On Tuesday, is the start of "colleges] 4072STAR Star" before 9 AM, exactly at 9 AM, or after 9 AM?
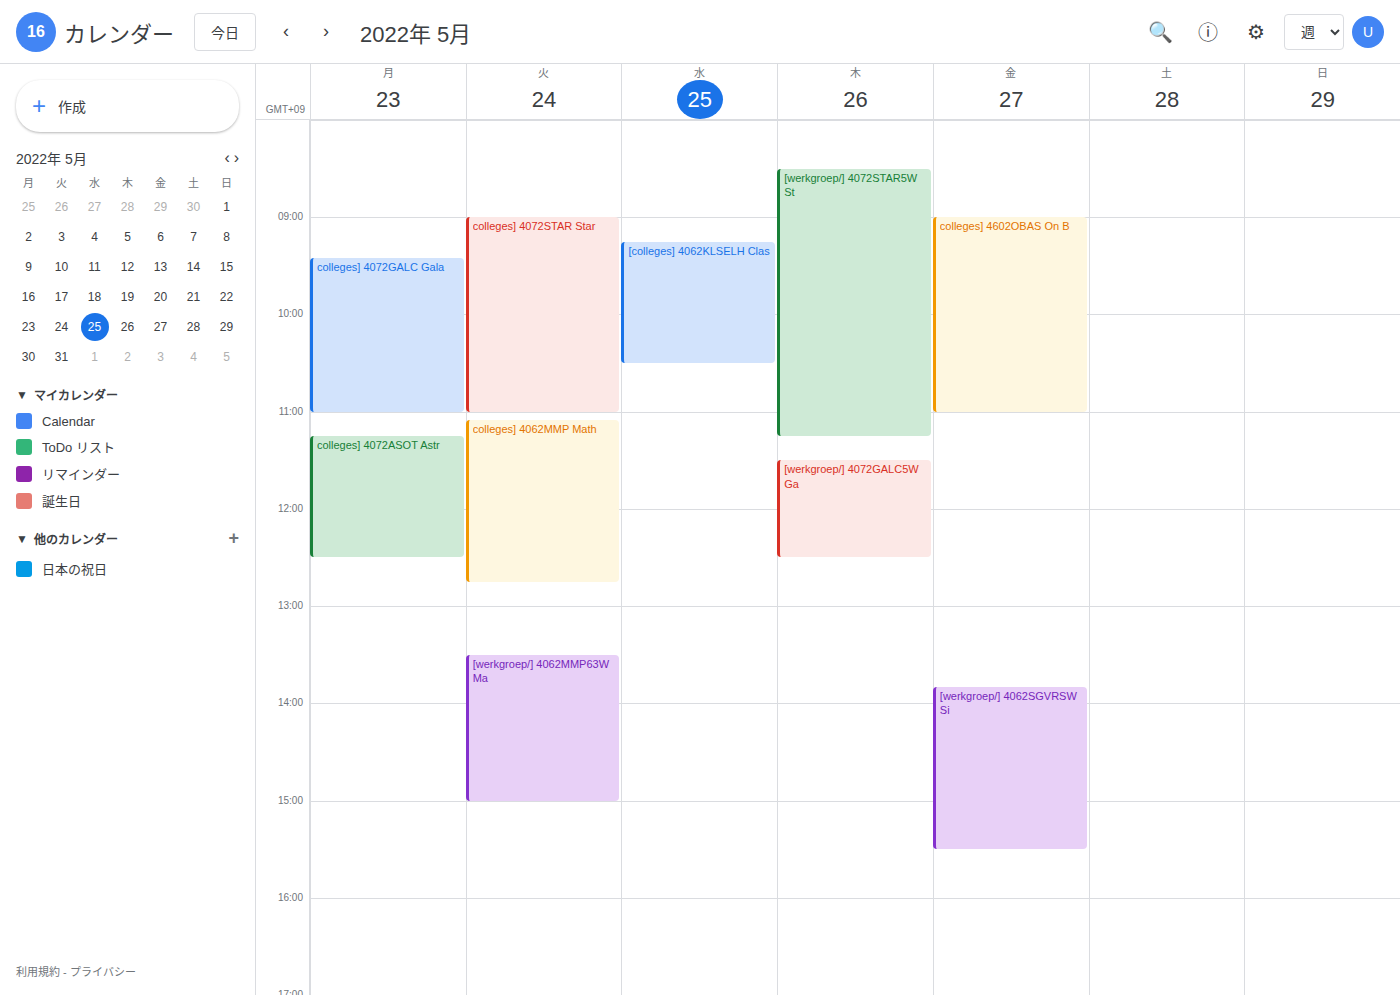
9:00 AM -- exactly at 9 AM, on the 9 AM line.